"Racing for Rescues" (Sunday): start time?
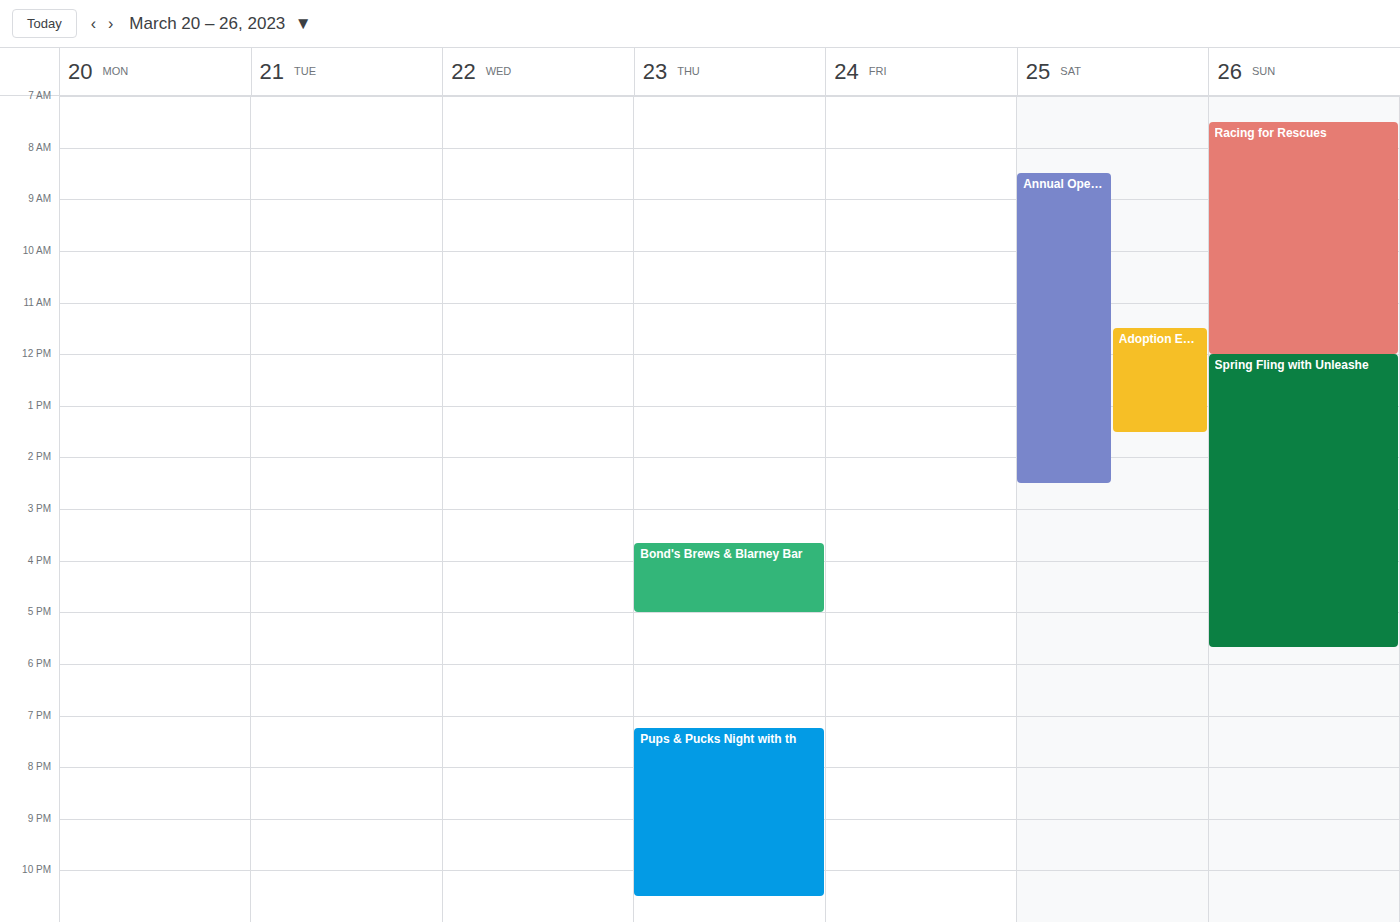
7:30 AM